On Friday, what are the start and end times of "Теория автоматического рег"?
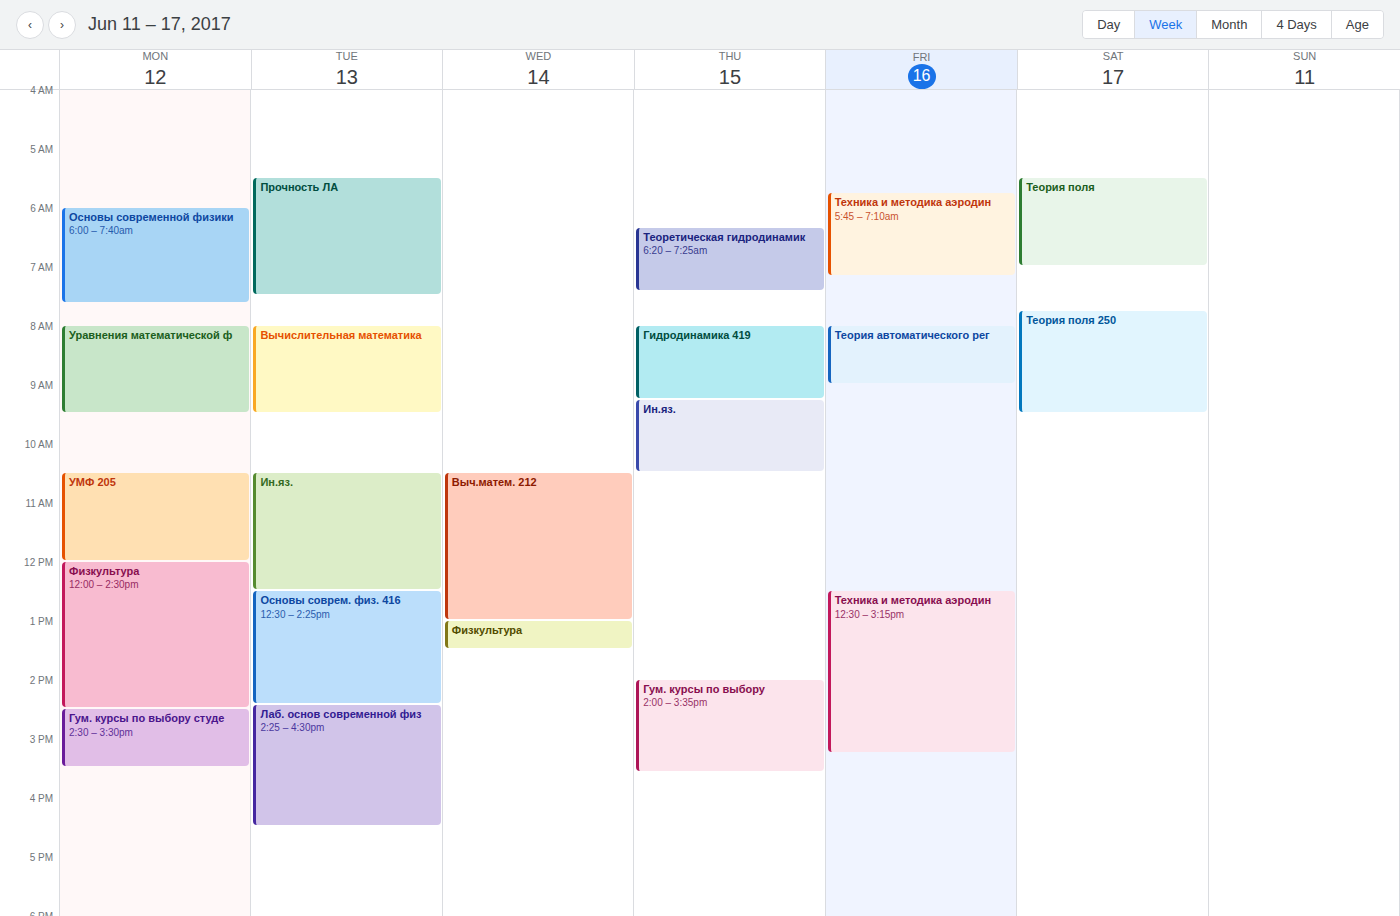
8:00 AM to 9:00 AM